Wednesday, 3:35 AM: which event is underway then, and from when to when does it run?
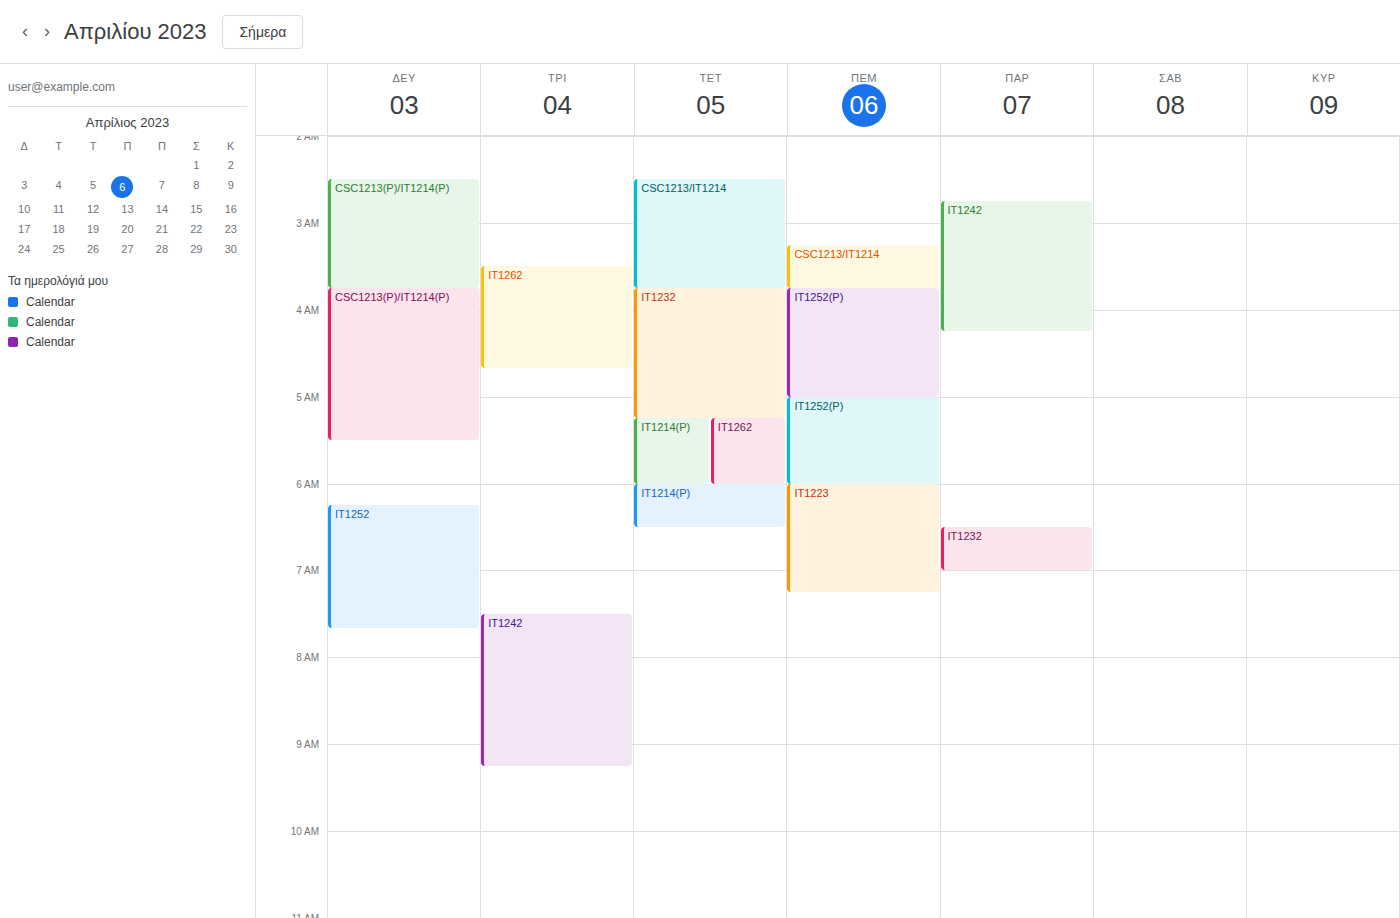
"CSC1213/IT1214", 2:30 AM to 3:45 AM